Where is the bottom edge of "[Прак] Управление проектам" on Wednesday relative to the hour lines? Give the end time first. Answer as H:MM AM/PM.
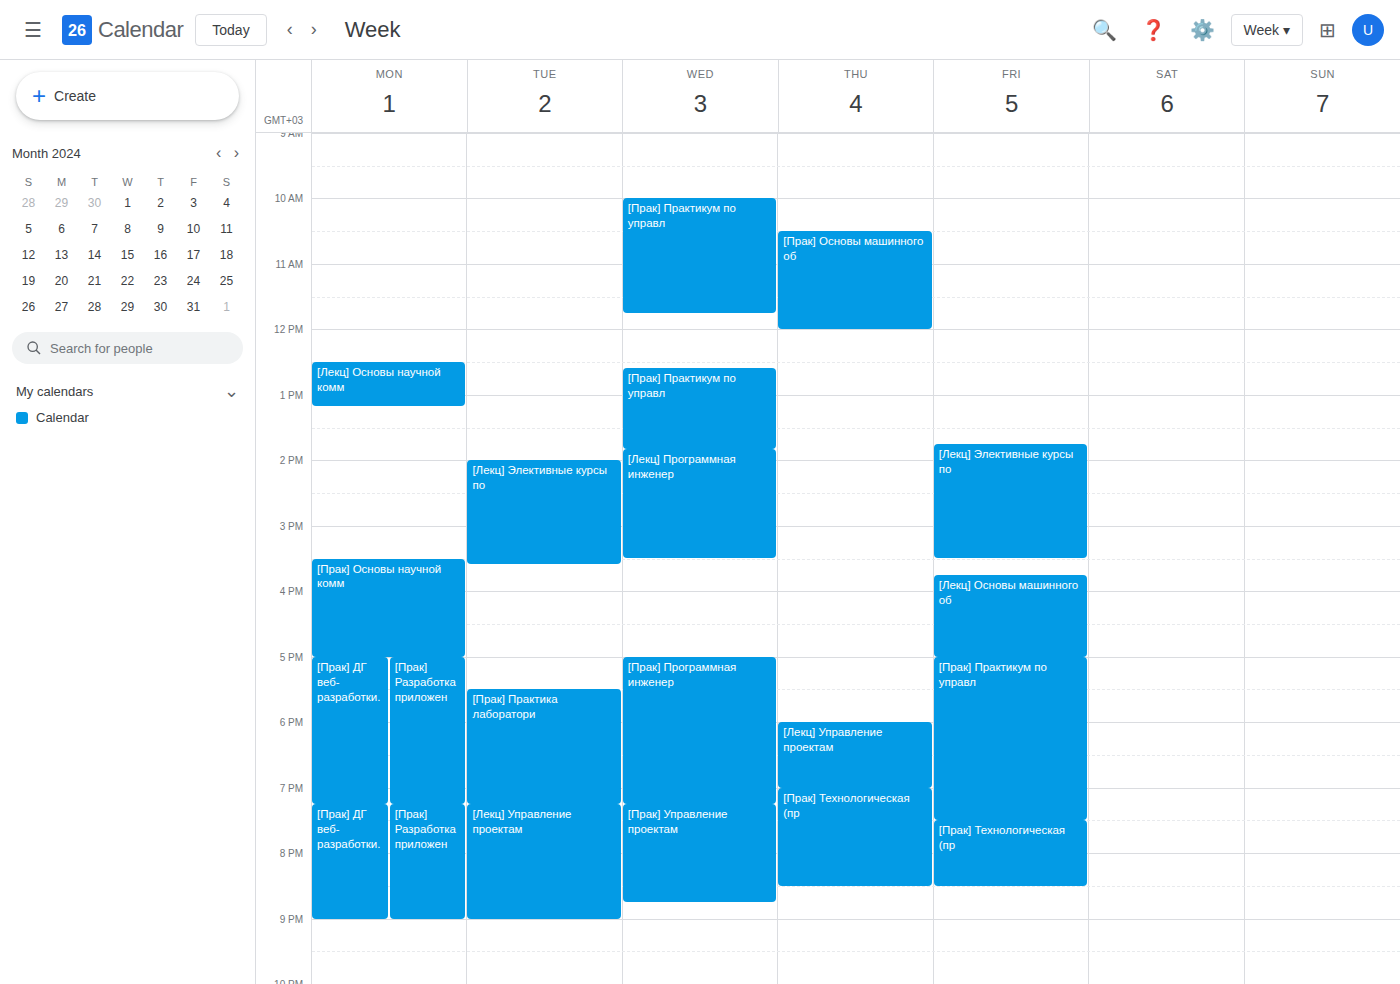
8:45 PM -- neither: three quarters of the way from the 8 PM line to the 9 PM line.